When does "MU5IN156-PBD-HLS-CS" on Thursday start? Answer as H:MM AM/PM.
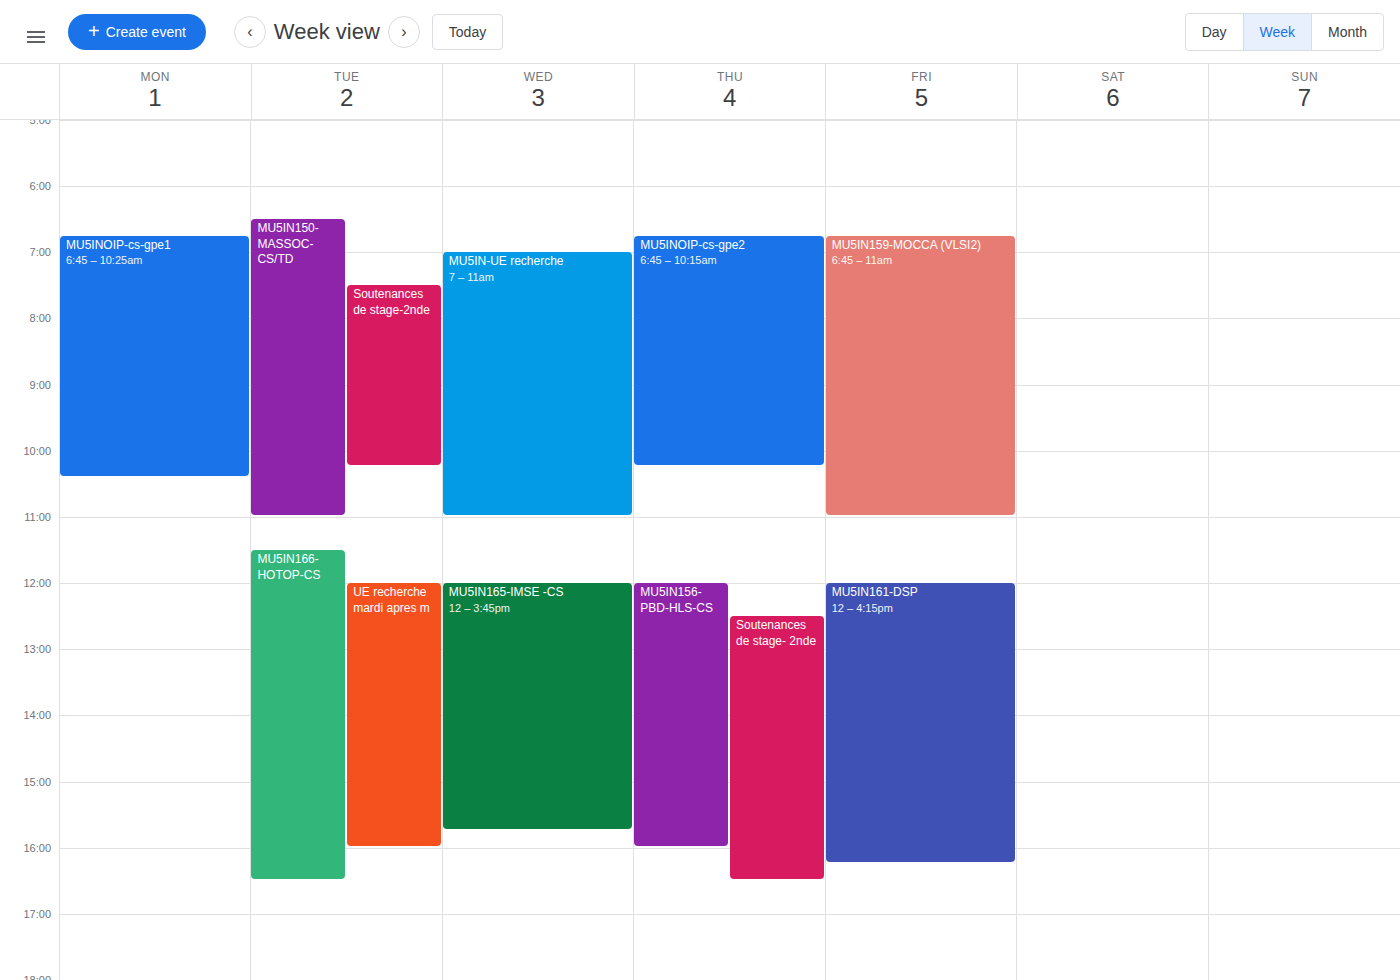
12:00 PM